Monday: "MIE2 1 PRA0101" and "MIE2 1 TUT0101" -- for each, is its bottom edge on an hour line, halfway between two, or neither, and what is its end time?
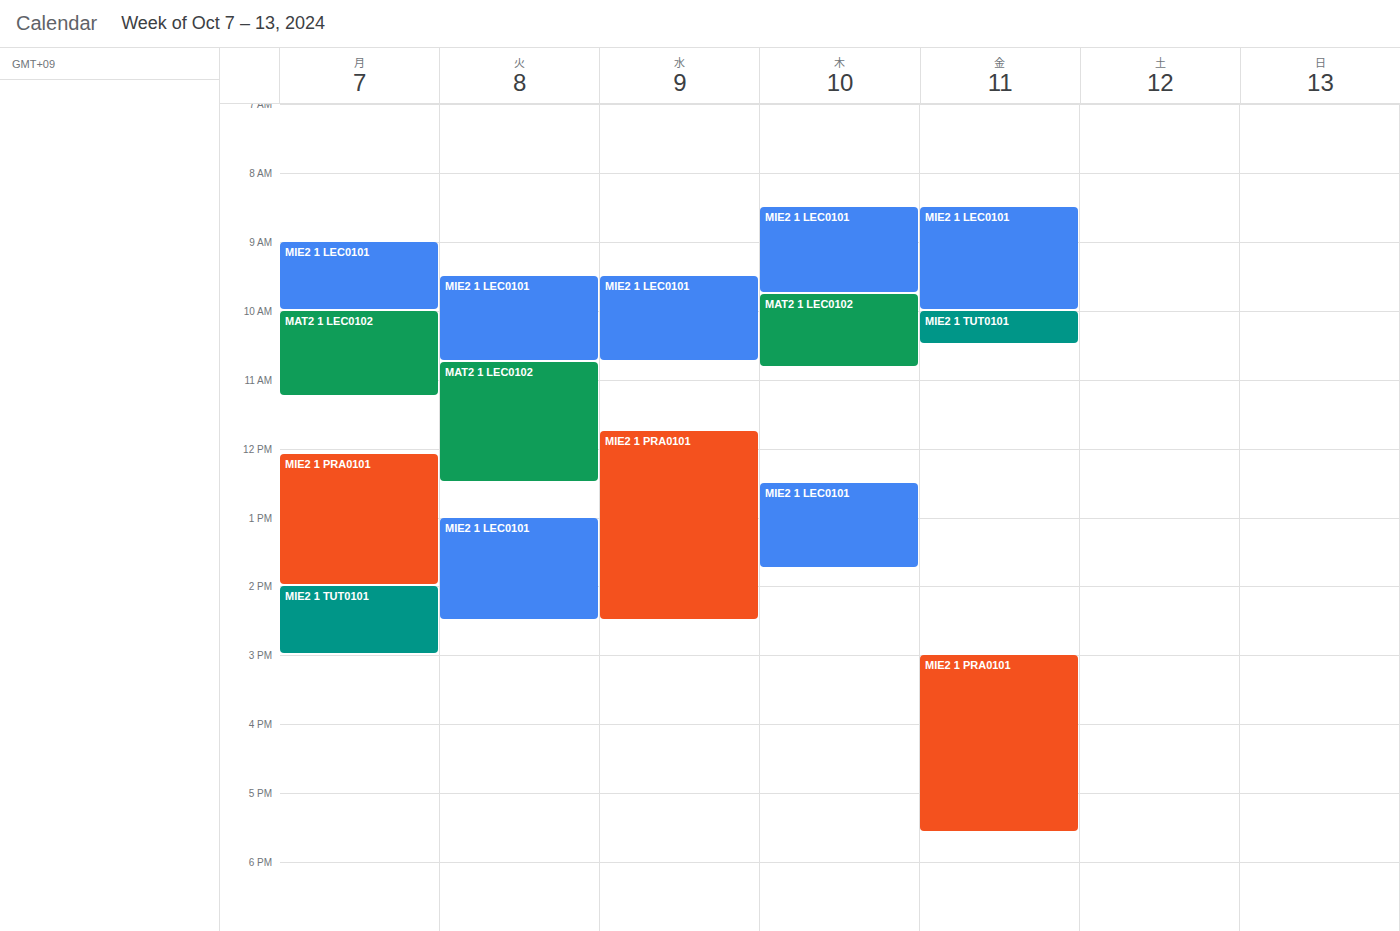
"MIE2 1 PRA0101": 14:00, exactly on the 14:00 line. "MIE2 1 TUT0101": 15:00, exactly on the 15:00 line.